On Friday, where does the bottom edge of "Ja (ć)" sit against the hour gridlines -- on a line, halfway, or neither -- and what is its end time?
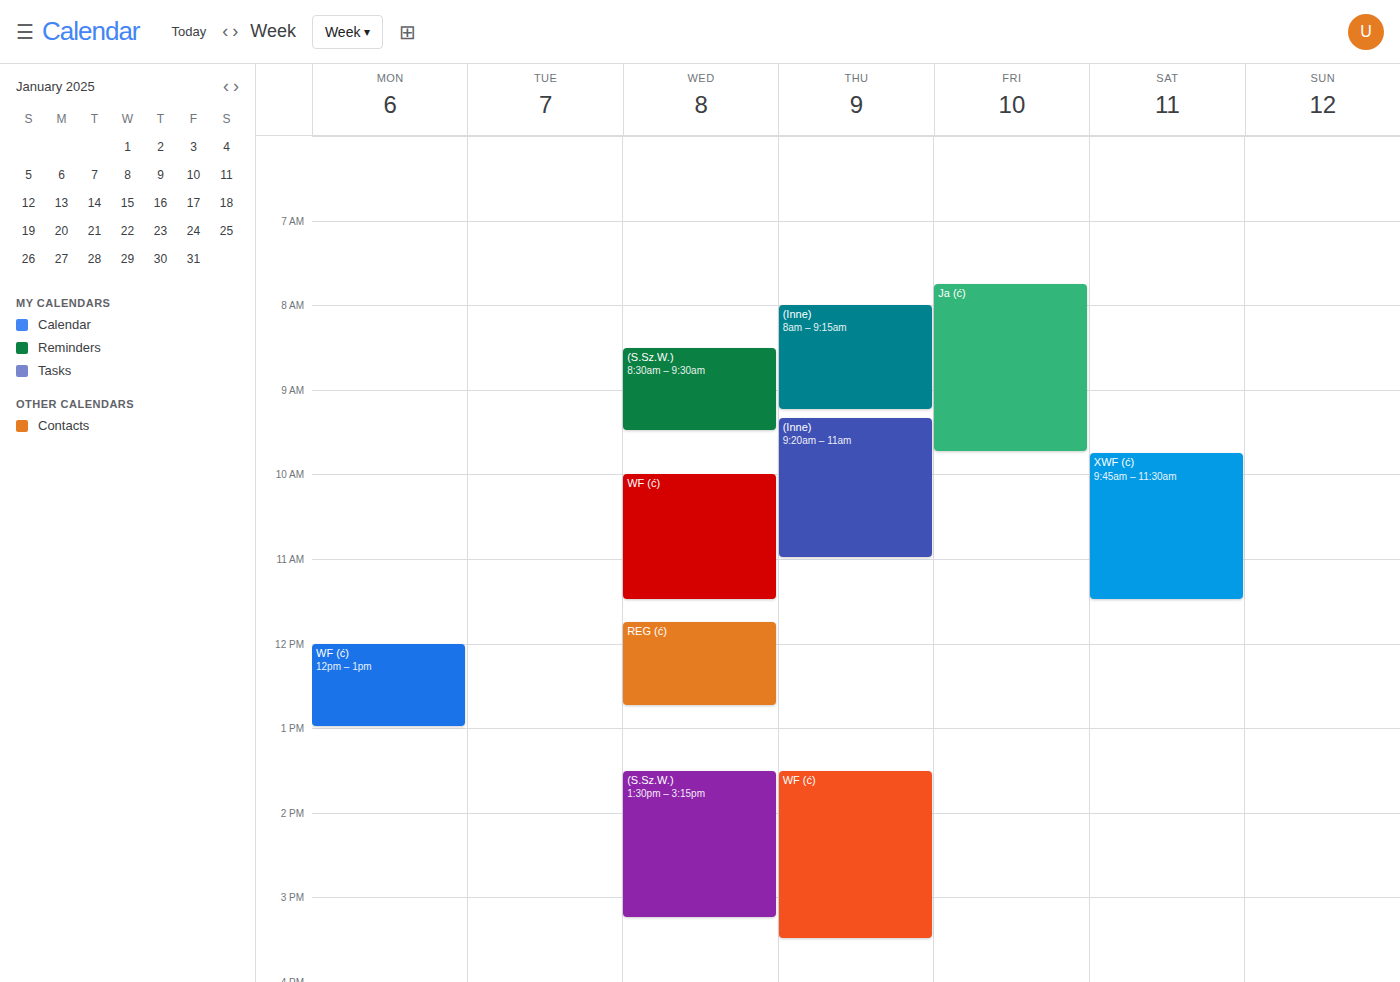
9:45 AM -- neither: three quarters of the way from the 9 AM line to the 10 AM line.